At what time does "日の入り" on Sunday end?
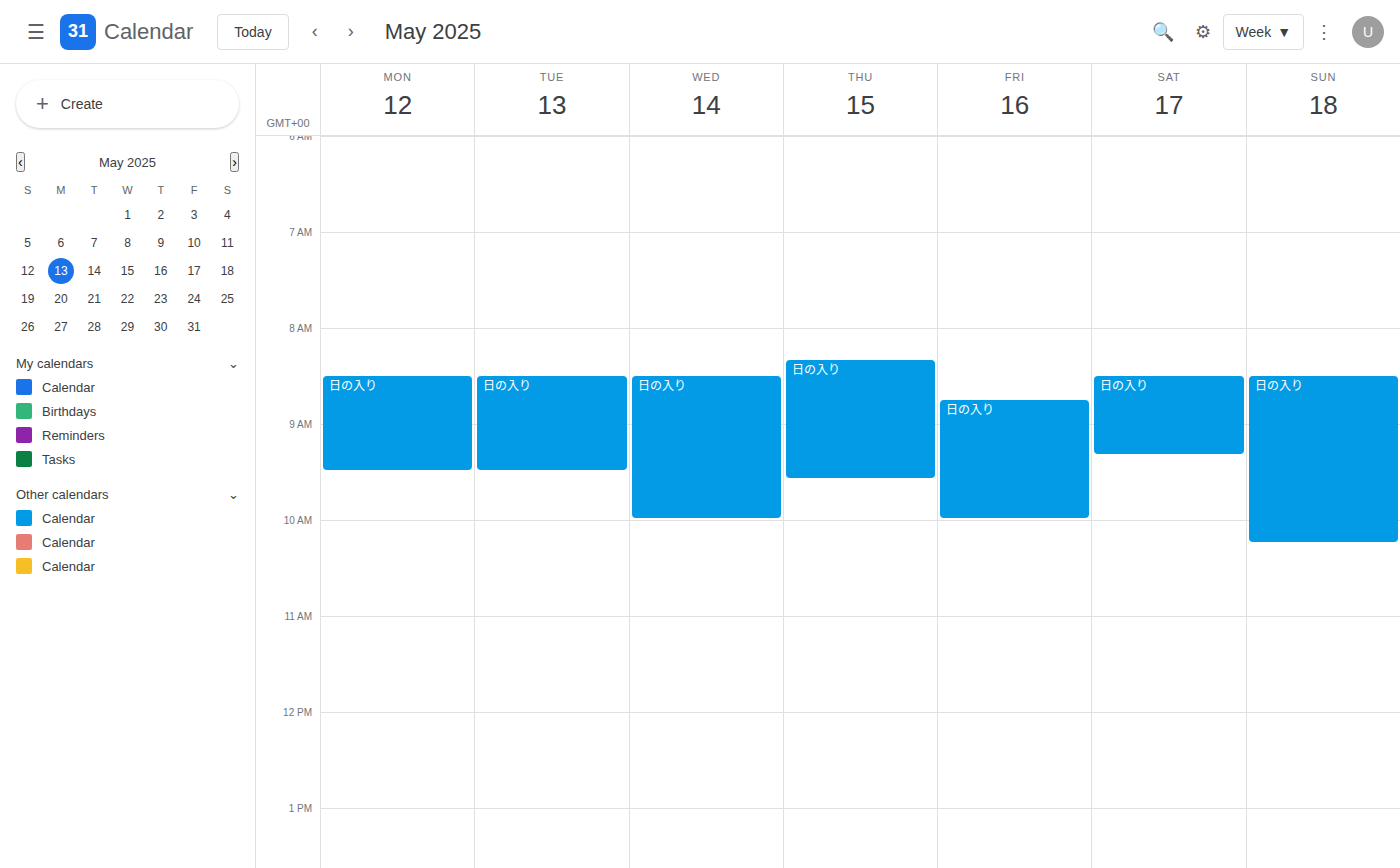
10:15 AM